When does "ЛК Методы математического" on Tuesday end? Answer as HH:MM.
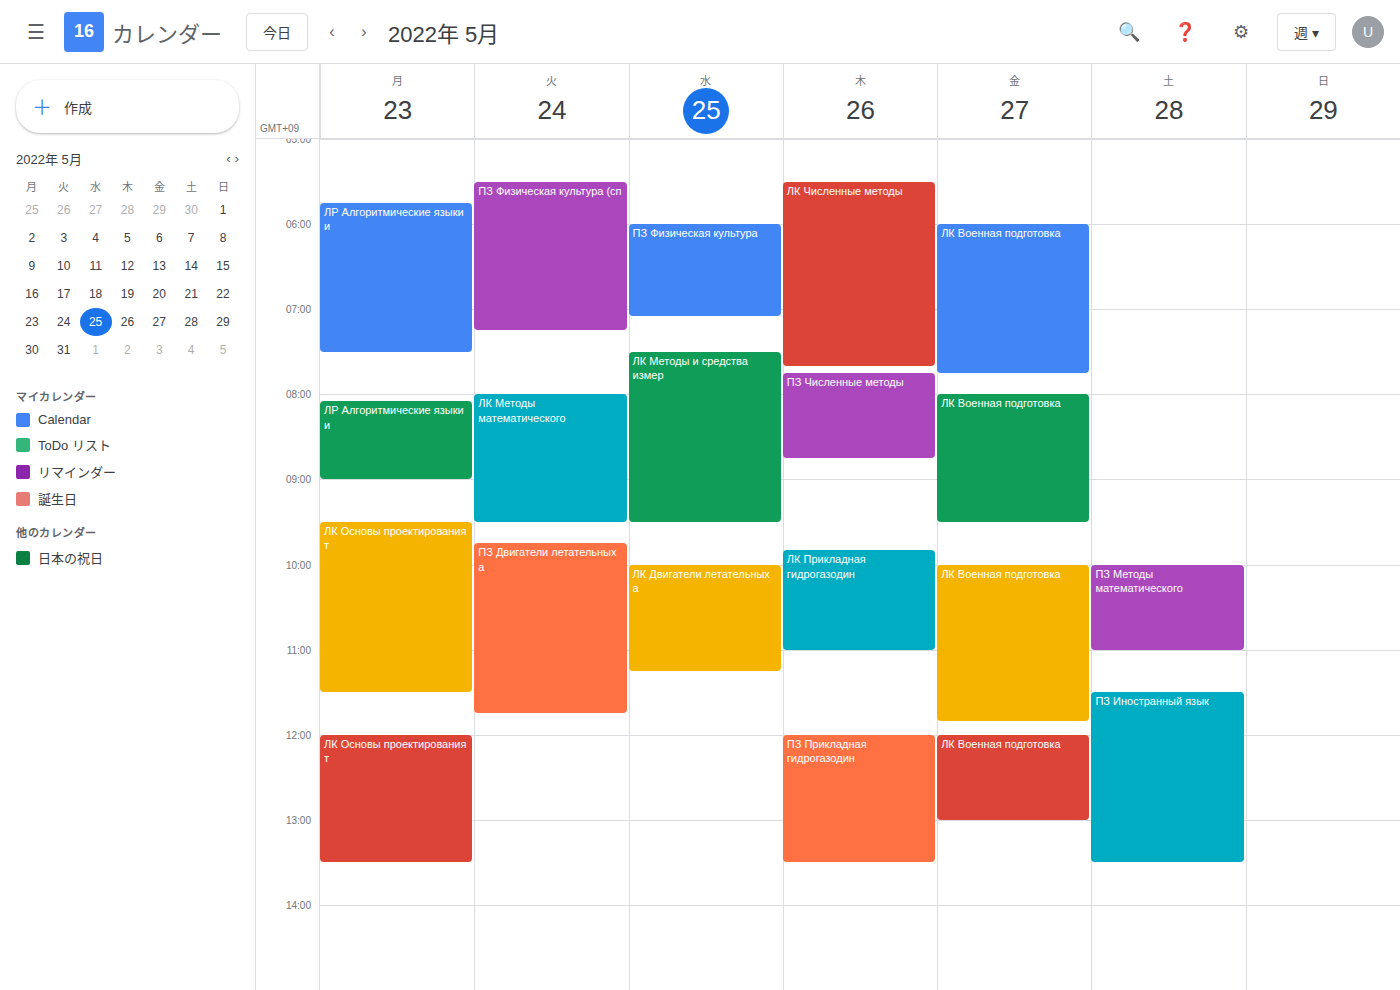
09:30